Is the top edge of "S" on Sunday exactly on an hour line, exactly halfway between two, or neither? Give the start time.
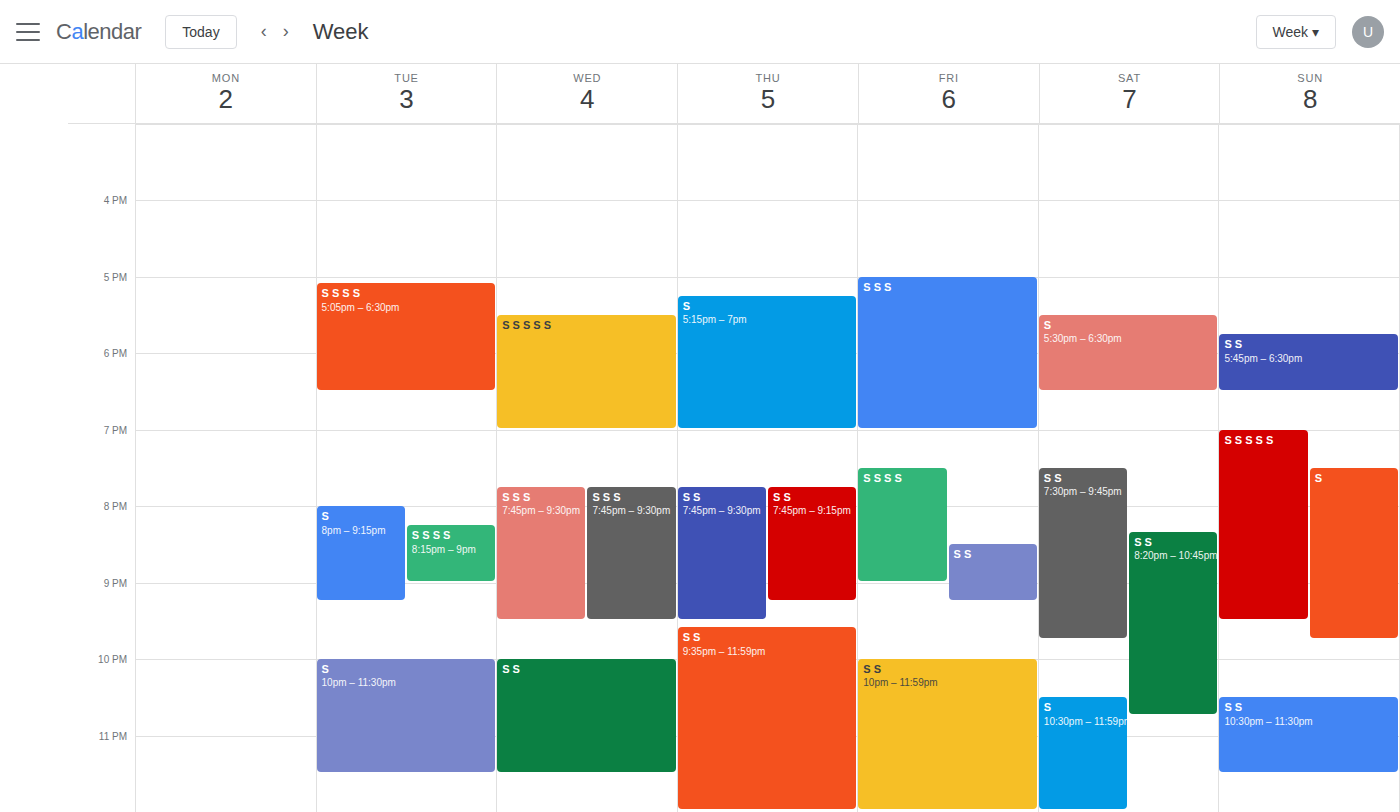
19:30 -- halfway between the 19:00 and 20:00 lines.